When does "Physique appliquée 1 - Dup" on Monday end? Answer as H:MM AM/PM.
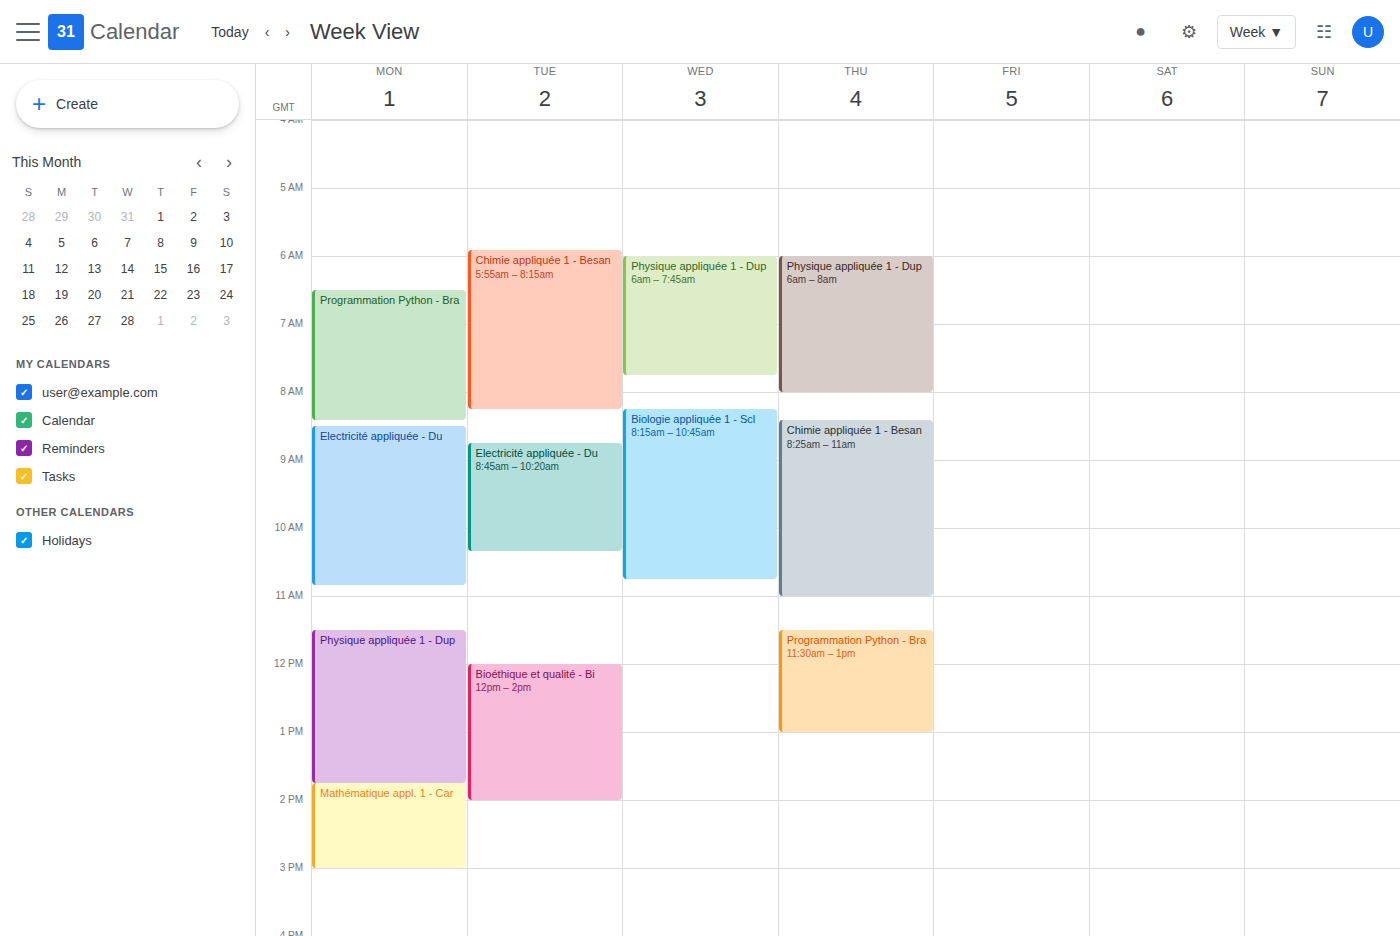
1:45 PM